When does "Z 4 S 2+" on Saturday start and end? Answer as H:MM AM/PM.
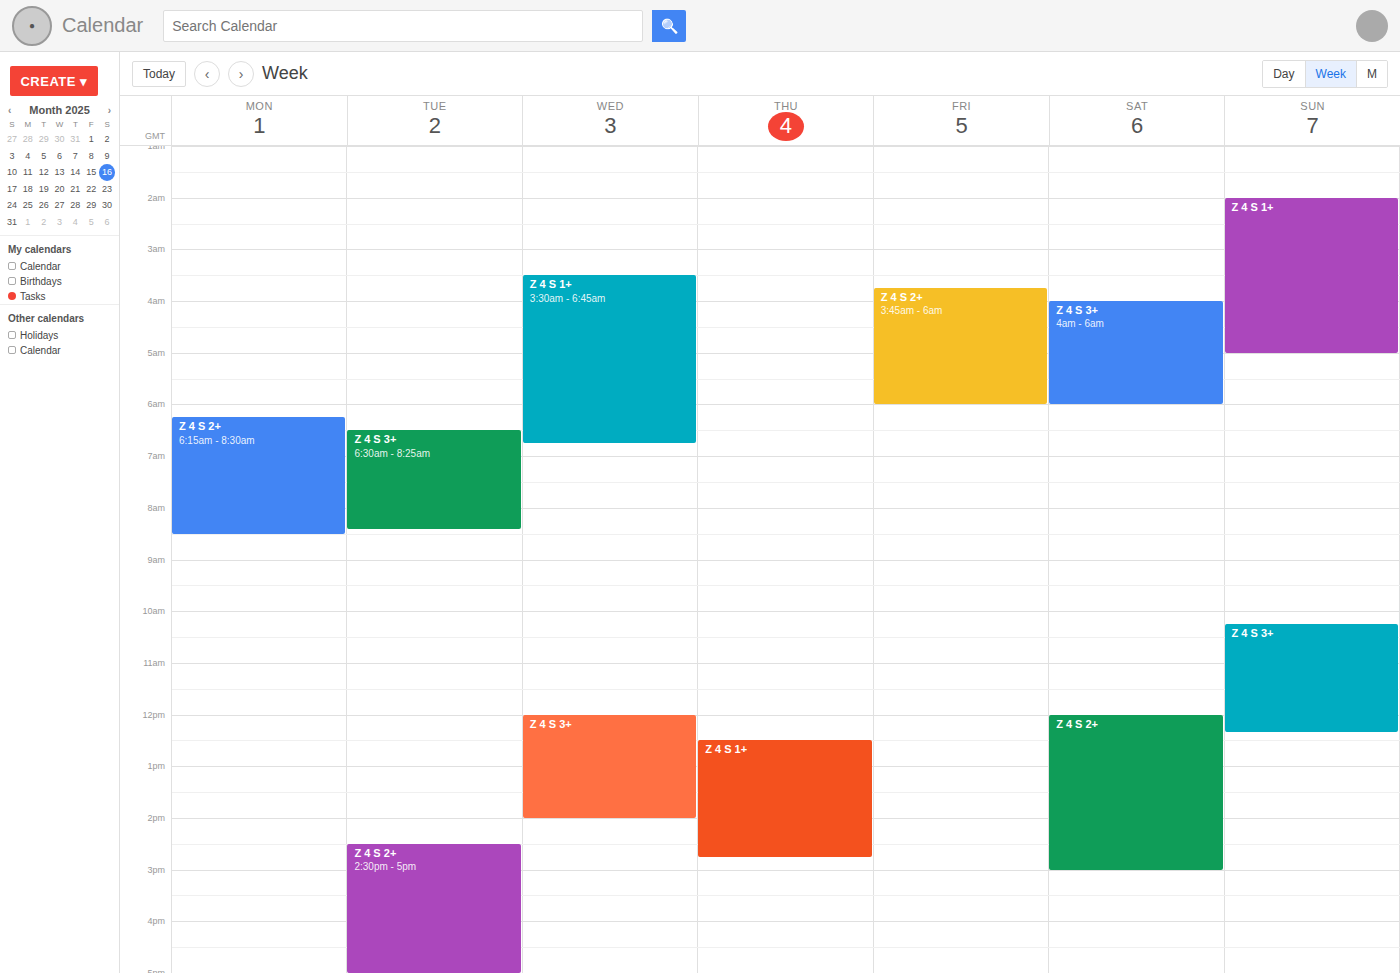
12:00 PM to 3:00 PM